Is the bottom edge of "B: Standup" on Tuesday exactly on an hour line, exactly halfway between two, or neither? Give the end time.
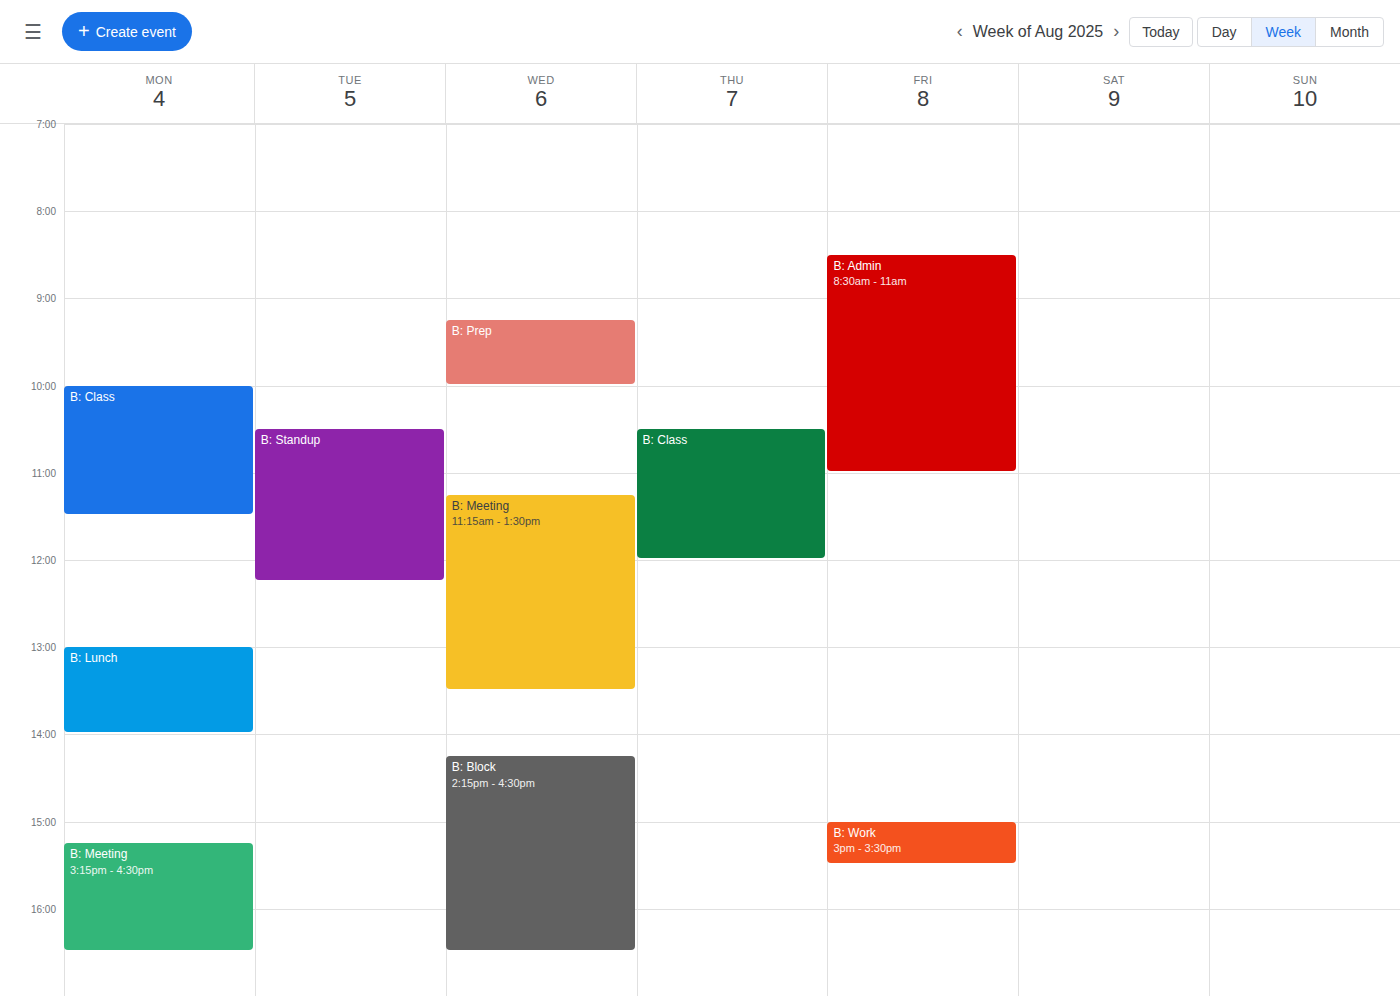
12:15 PM -- neither: a quarter of the way from the 12 PM line to the 1 PM line.